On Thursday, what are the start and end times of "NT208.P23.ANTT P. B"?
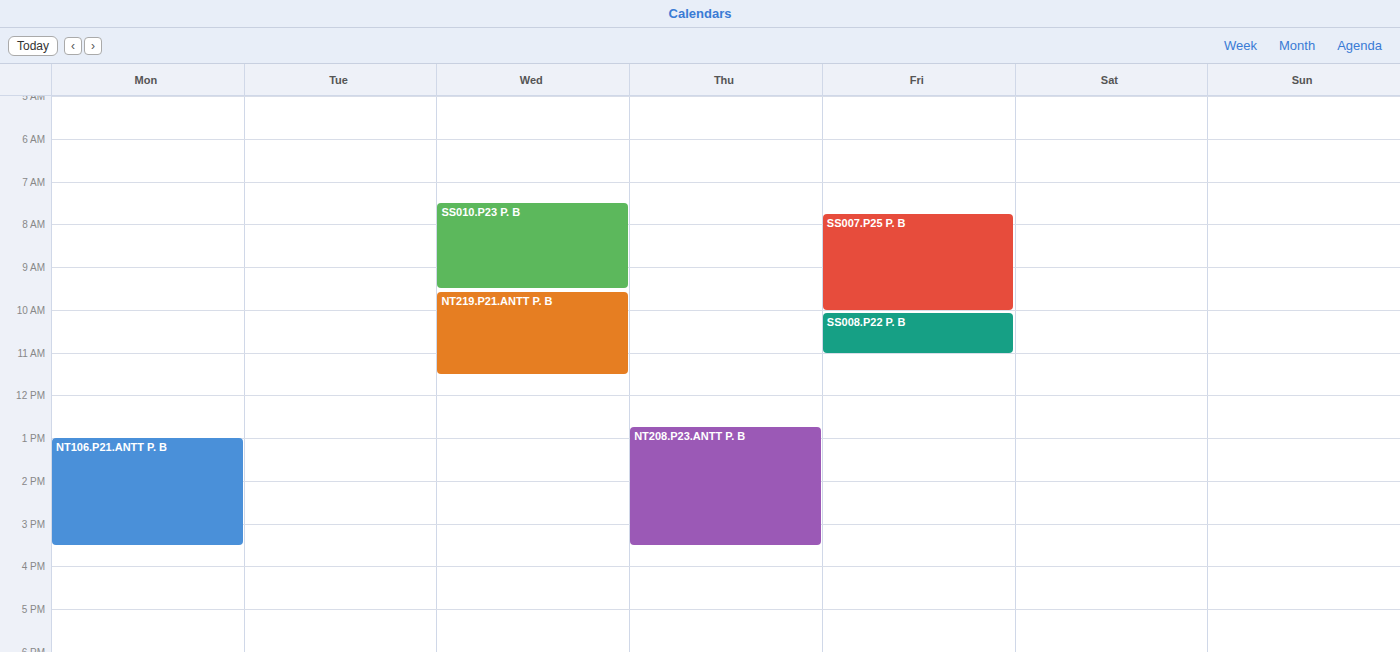
12:45 PM to 3:30 PM